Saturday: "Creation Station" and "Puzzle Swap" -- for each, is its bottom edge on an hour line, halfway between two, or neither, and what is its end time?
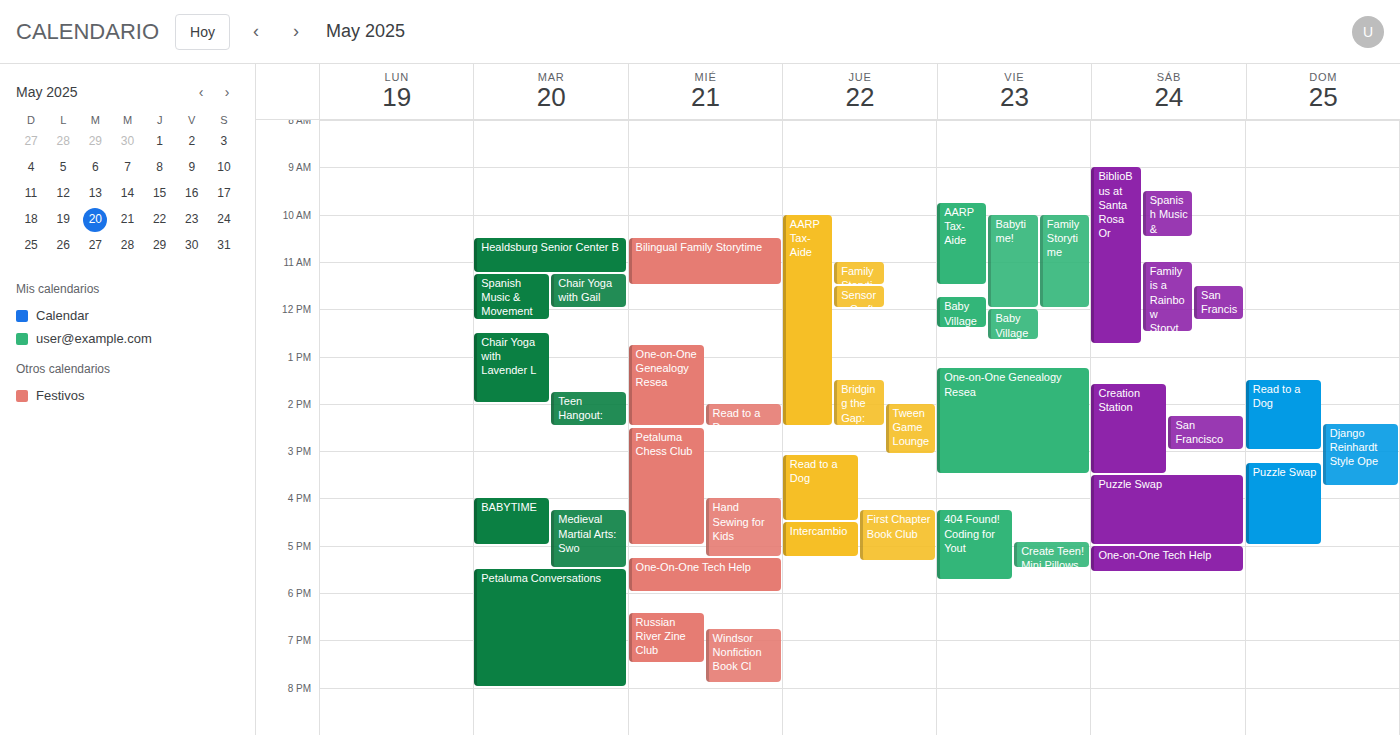
"Creation Station": 3:30 PM, halfway between the 3 PM and 4 PM lines. "Puzzle Swap": 5:00 PM, exactly on the 5 PM line.